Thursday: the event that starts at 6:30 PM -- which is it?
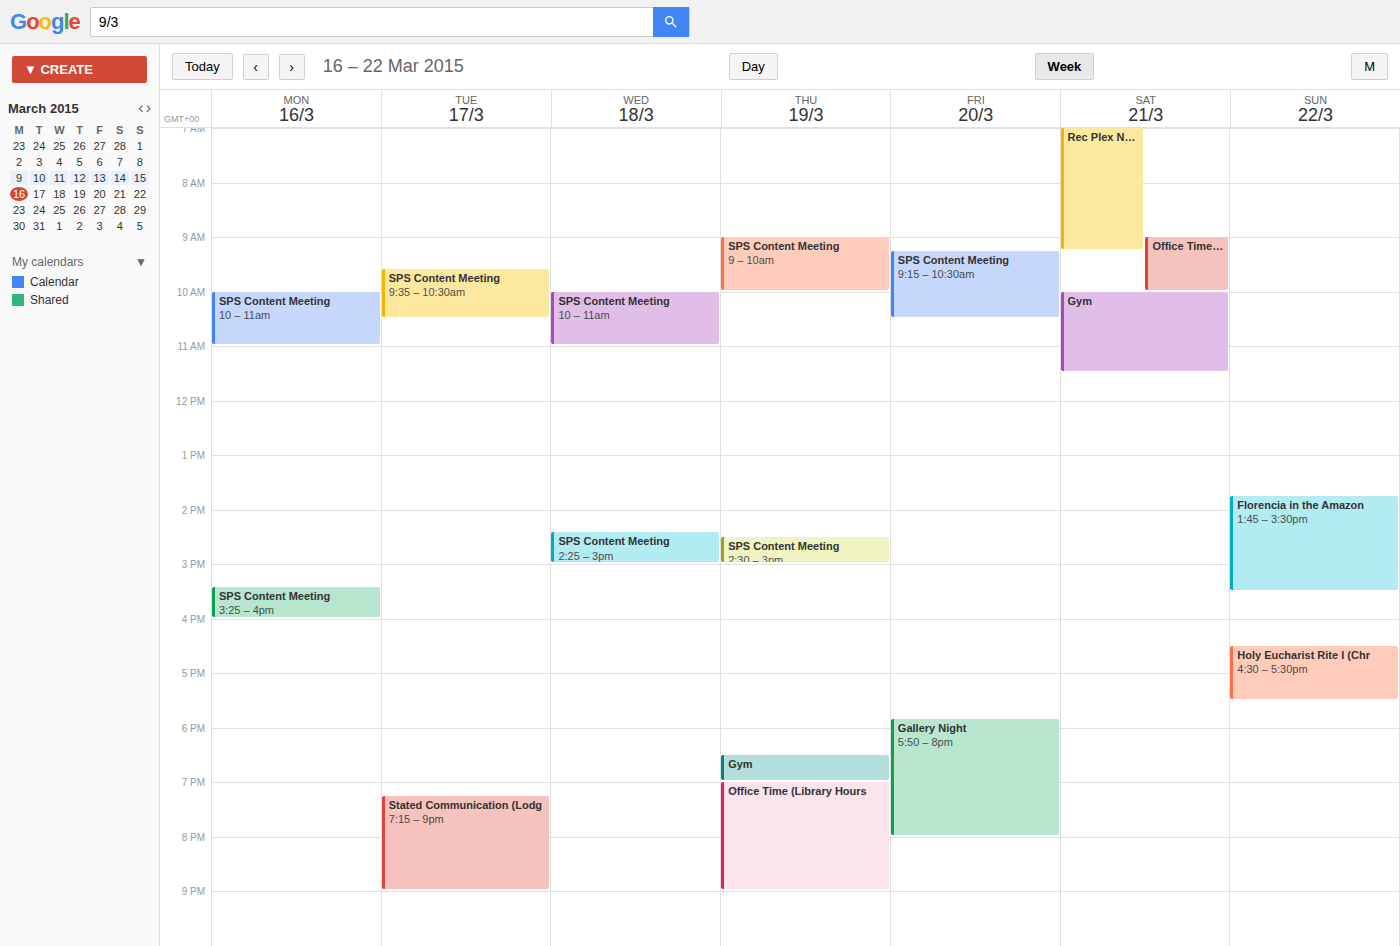
"Gym"